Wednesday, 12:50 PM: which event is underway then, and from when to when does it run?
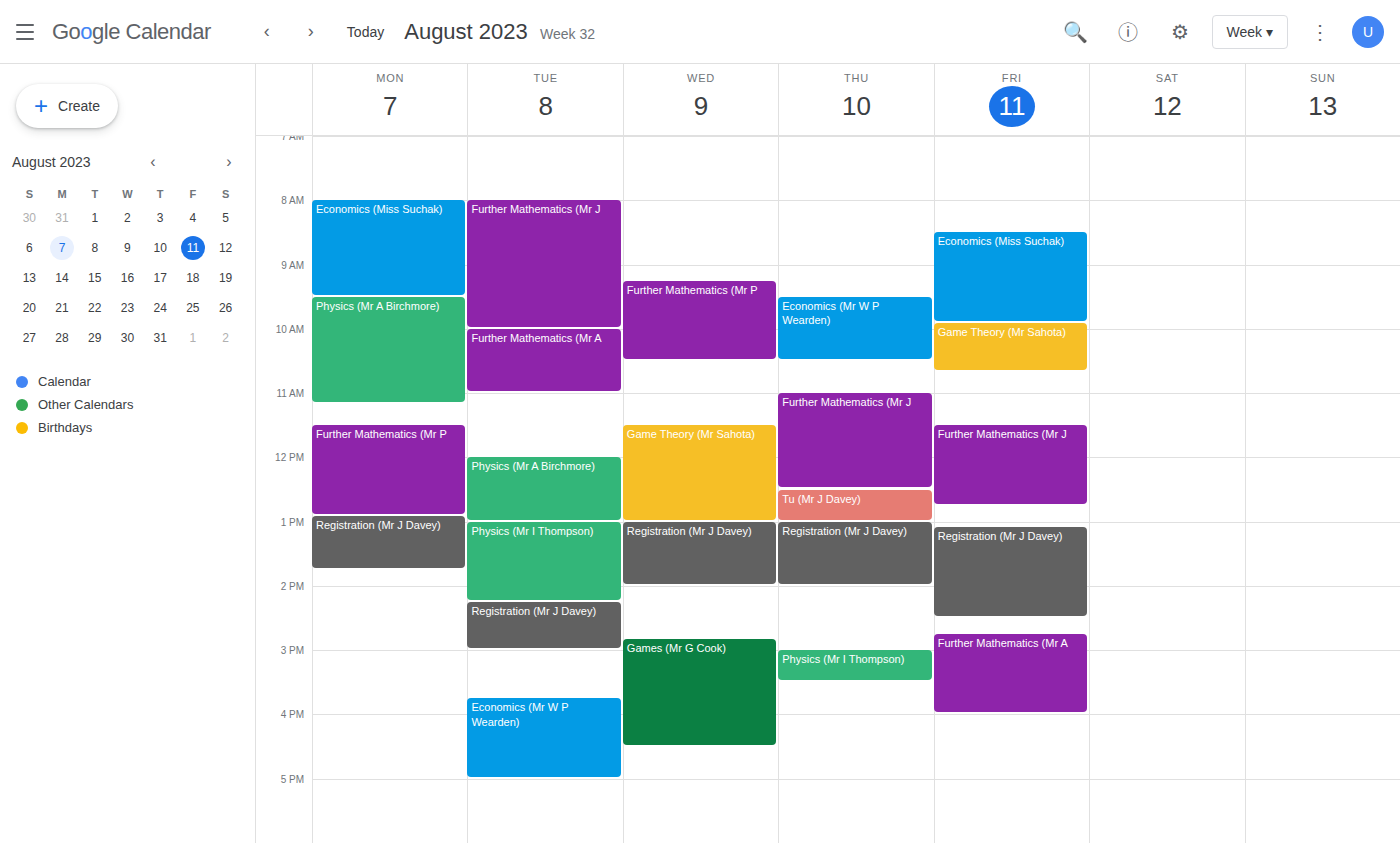
"Game Theory (Mr Sahota)", 11:30 AM to 1:00 PM